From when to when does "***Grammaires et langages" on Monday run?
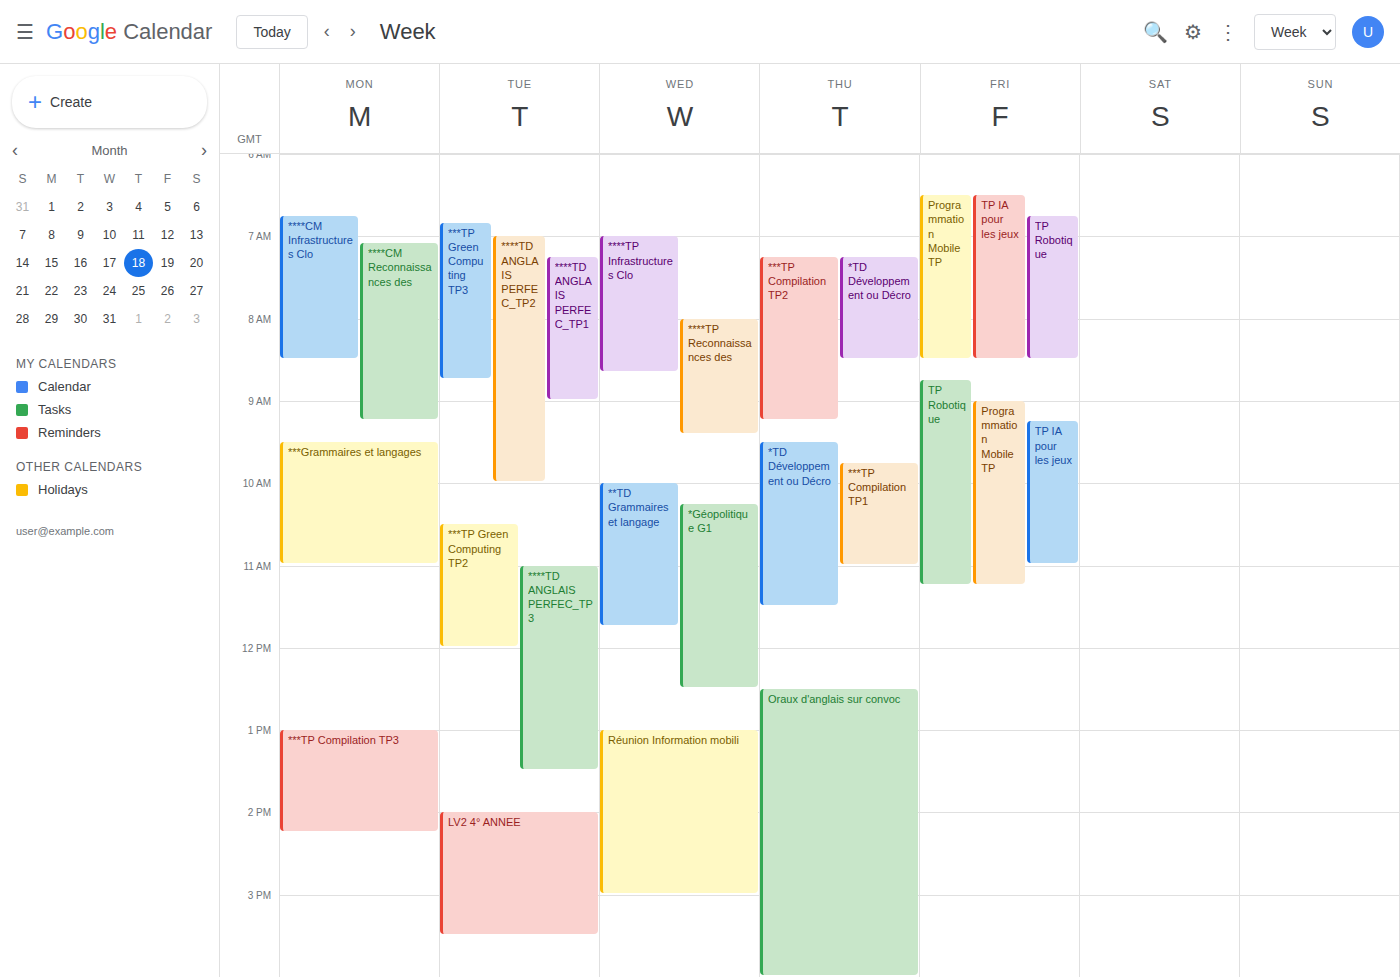
9:30 AM to 11:00 AM